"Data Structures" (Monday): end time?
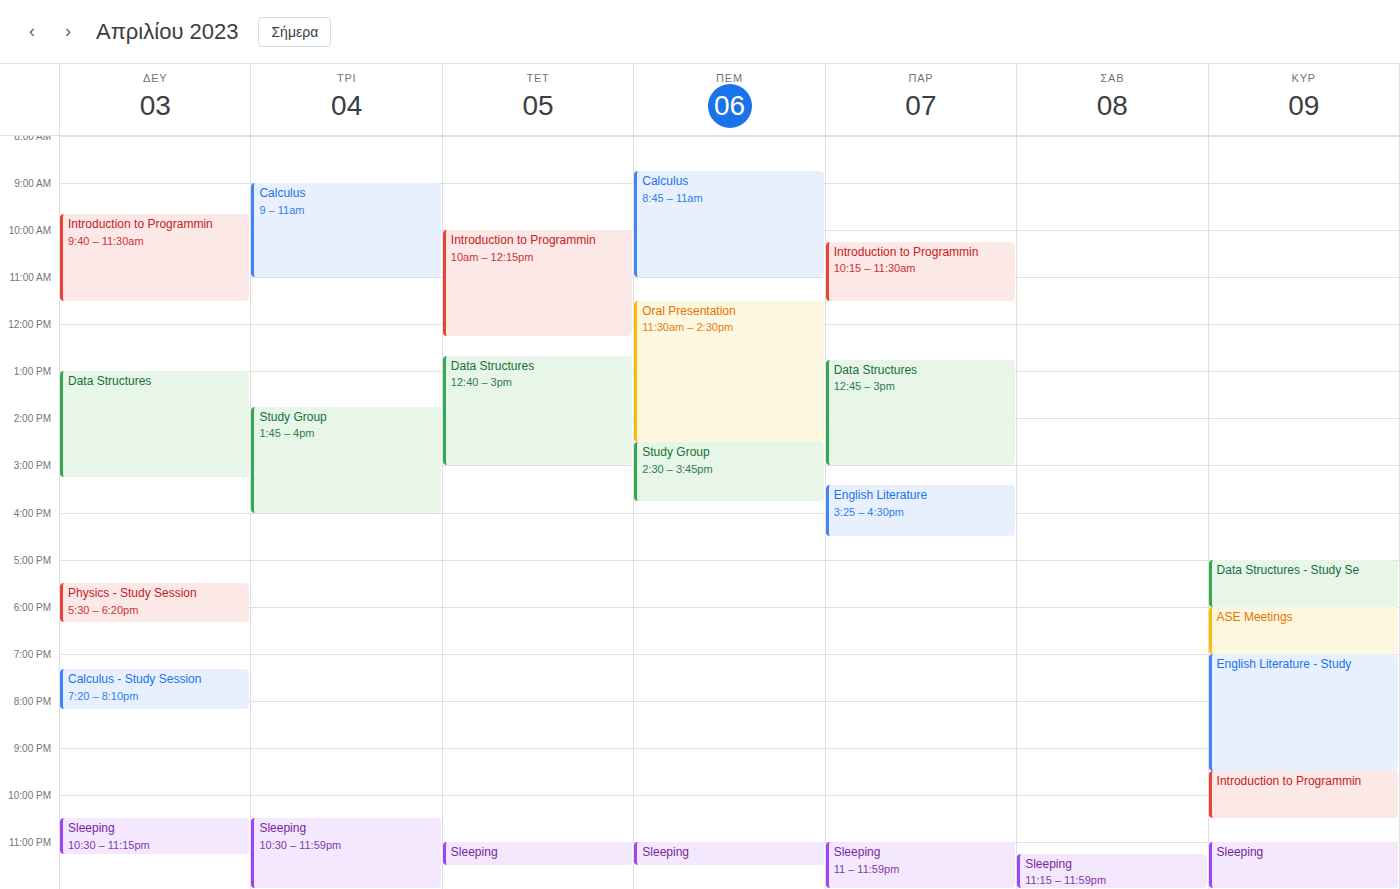
3:15 PM